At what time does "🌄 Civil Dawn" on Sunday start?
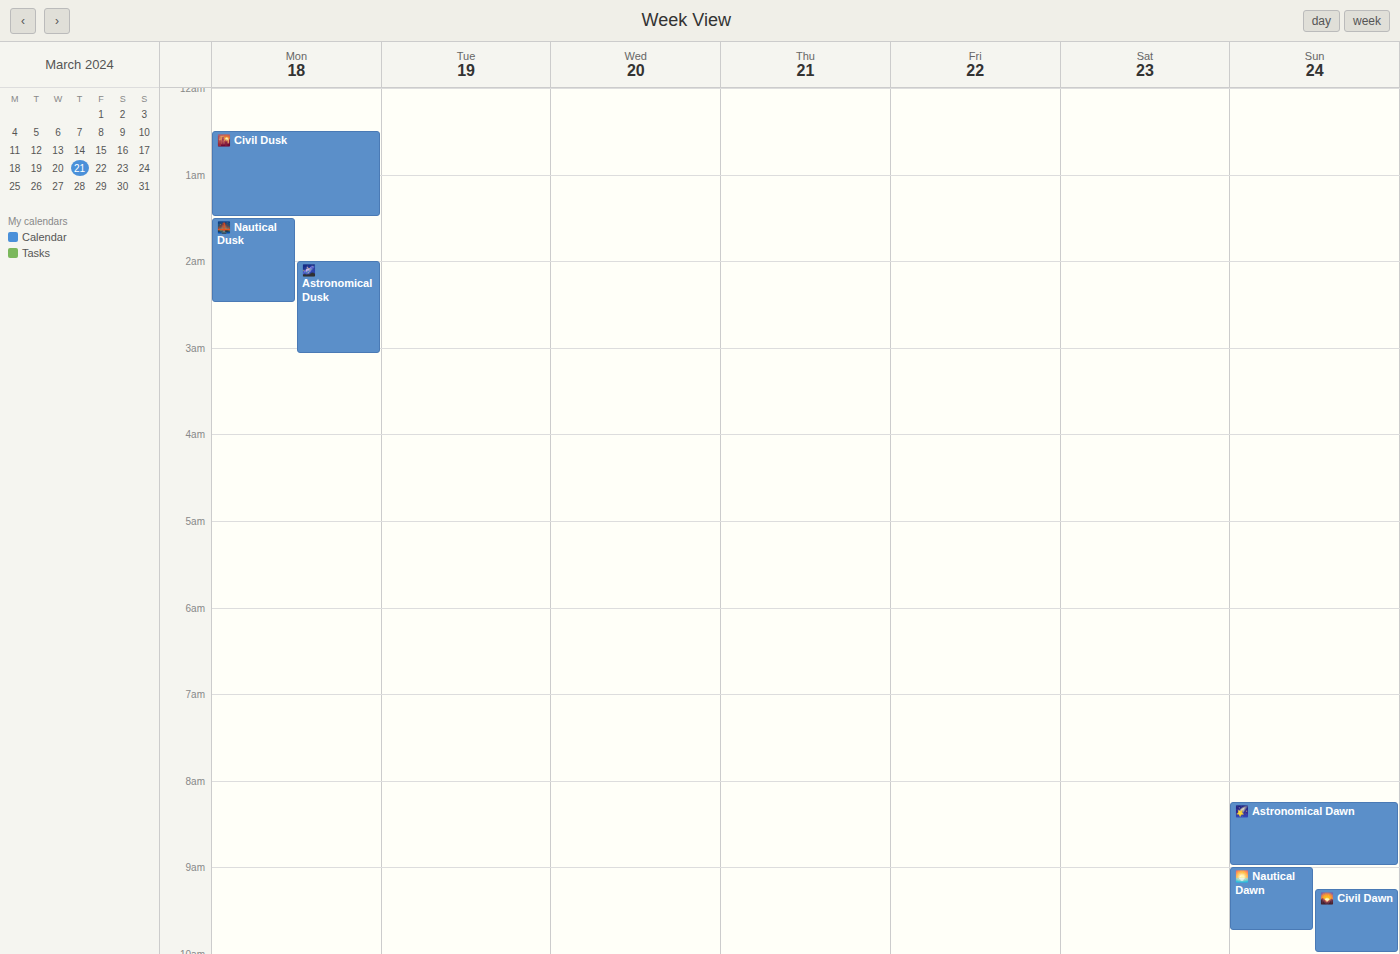
9:15 AM